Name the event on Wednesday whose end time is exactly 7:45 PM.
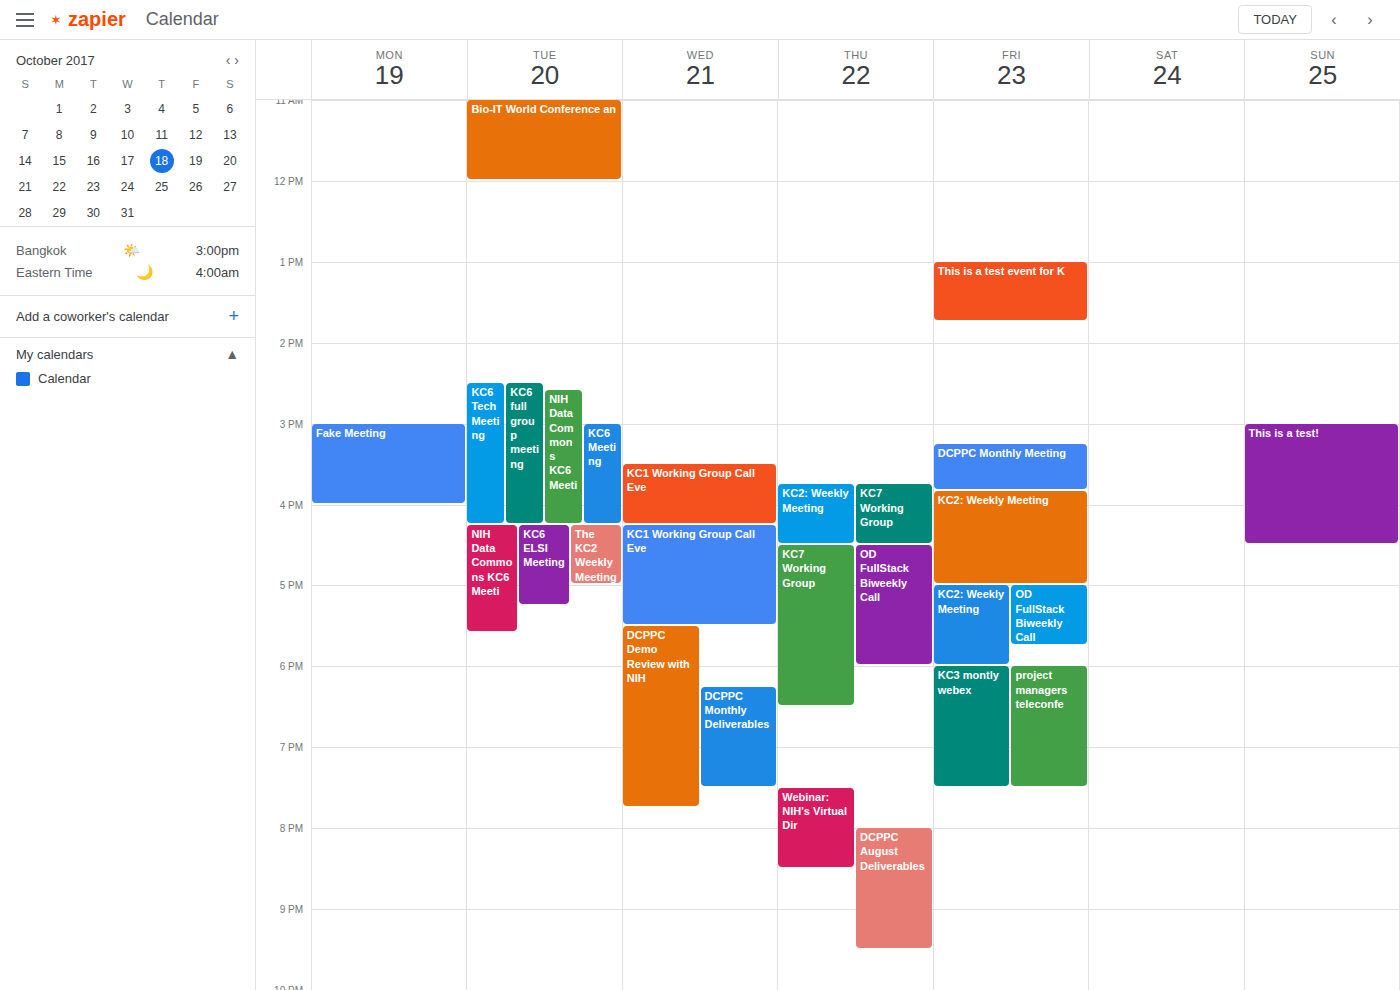
"DCPPC Demo Review with NIH"